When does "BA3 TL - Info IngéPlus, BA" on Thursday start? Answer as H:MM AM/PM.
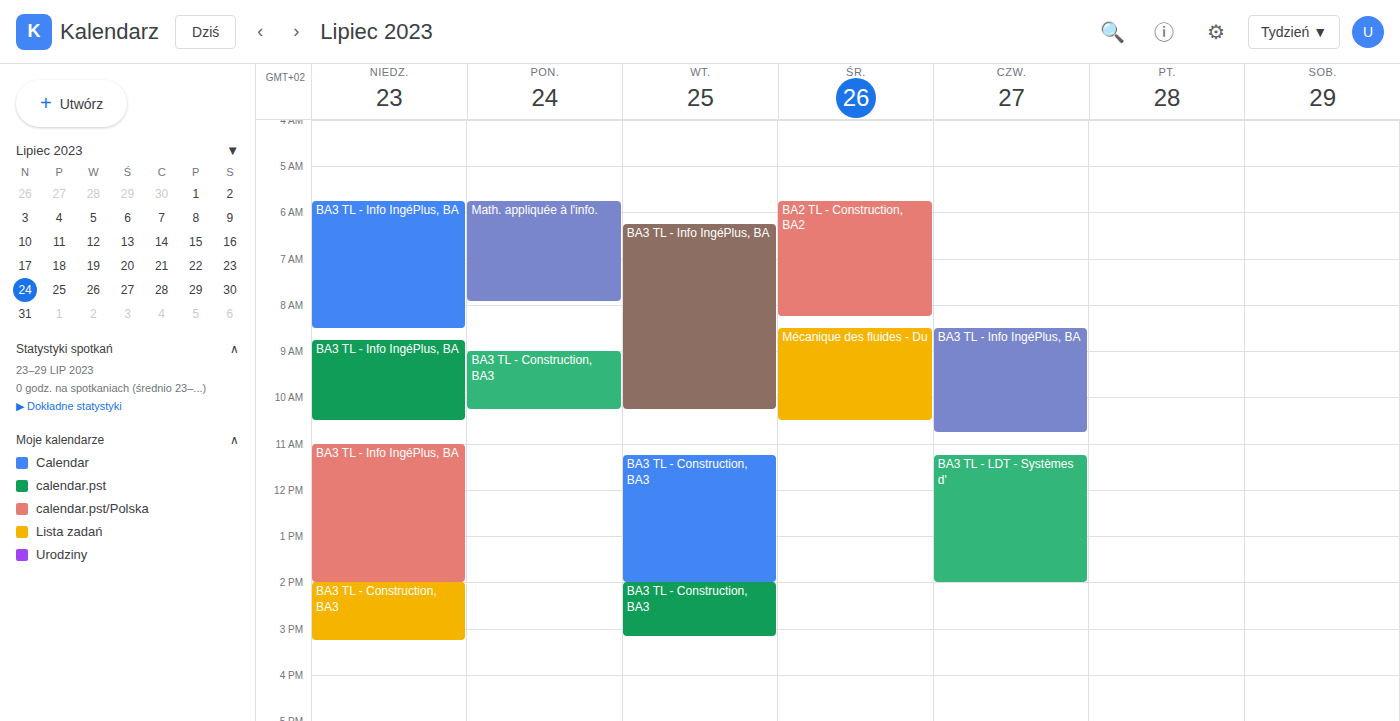
8:30 AM